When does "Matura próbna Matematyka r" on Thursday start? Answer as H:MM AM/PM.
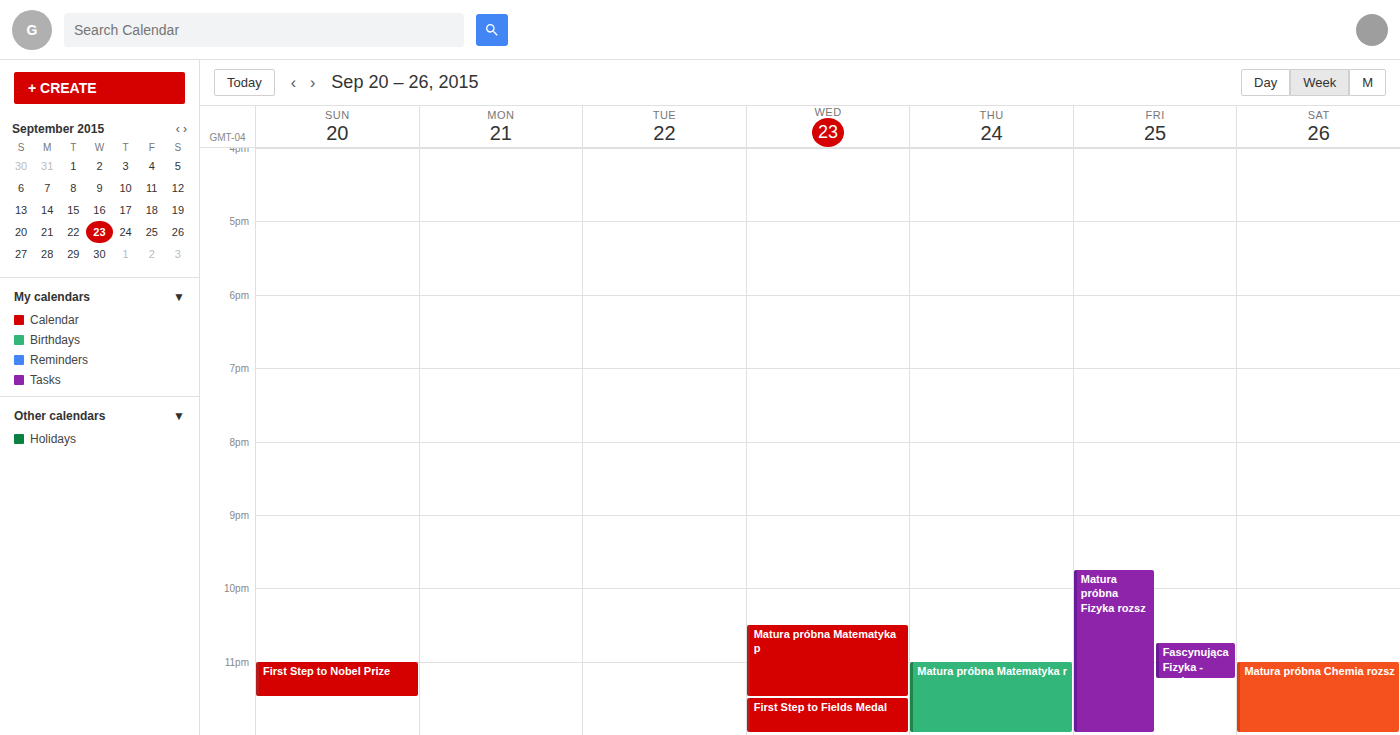
11:00 PM